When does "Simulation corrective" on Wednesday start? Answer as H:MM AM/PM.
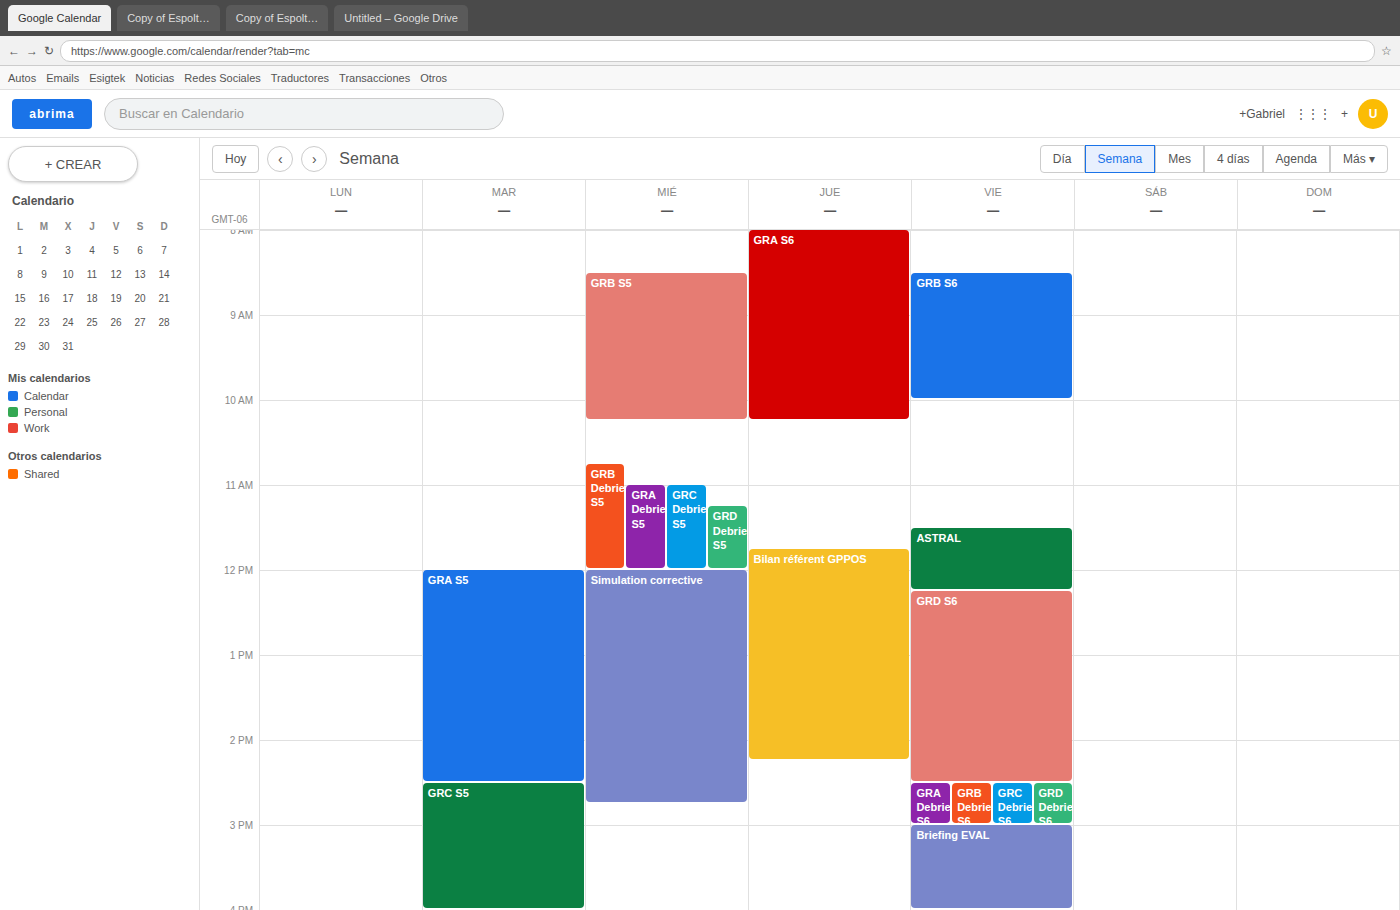
12:00 PM